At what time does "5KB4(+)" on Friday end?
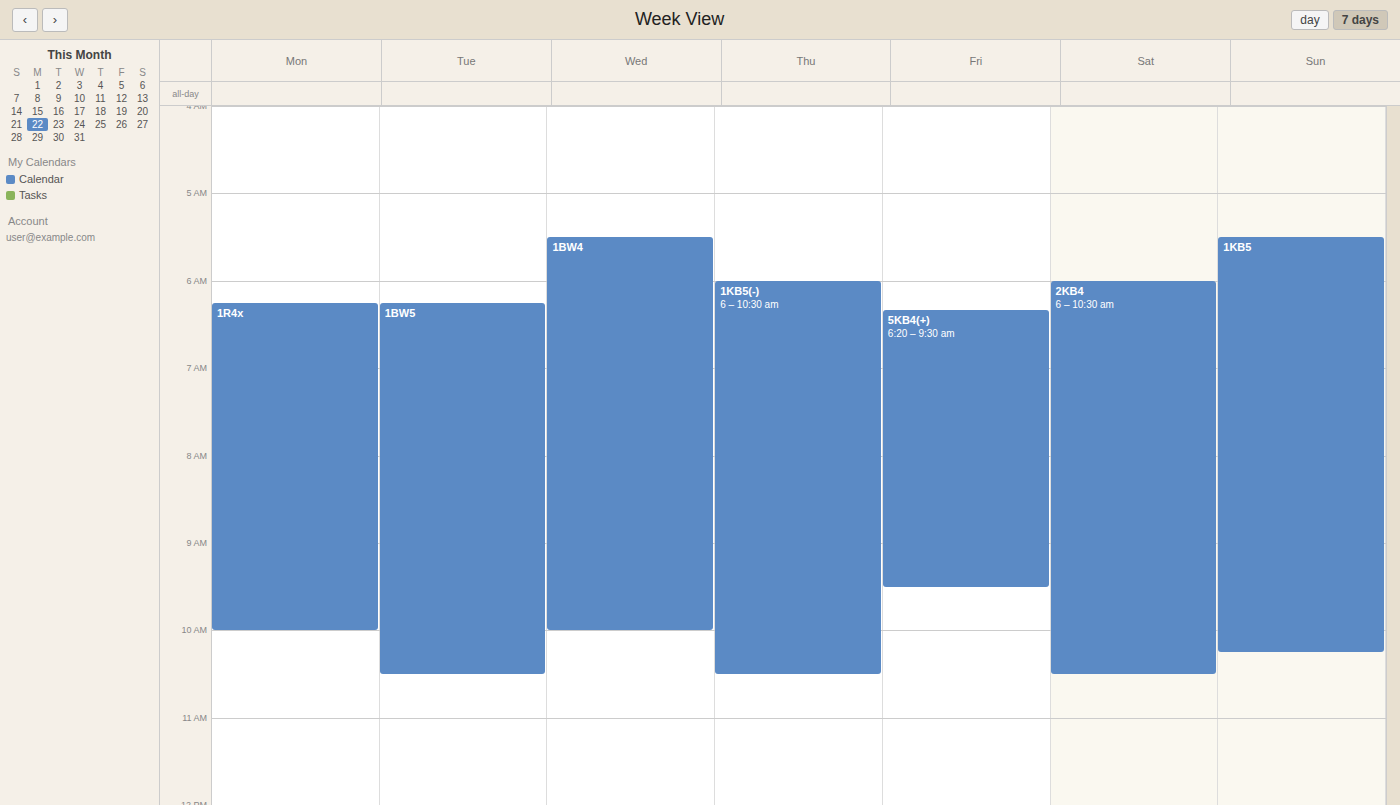
9:30 AM